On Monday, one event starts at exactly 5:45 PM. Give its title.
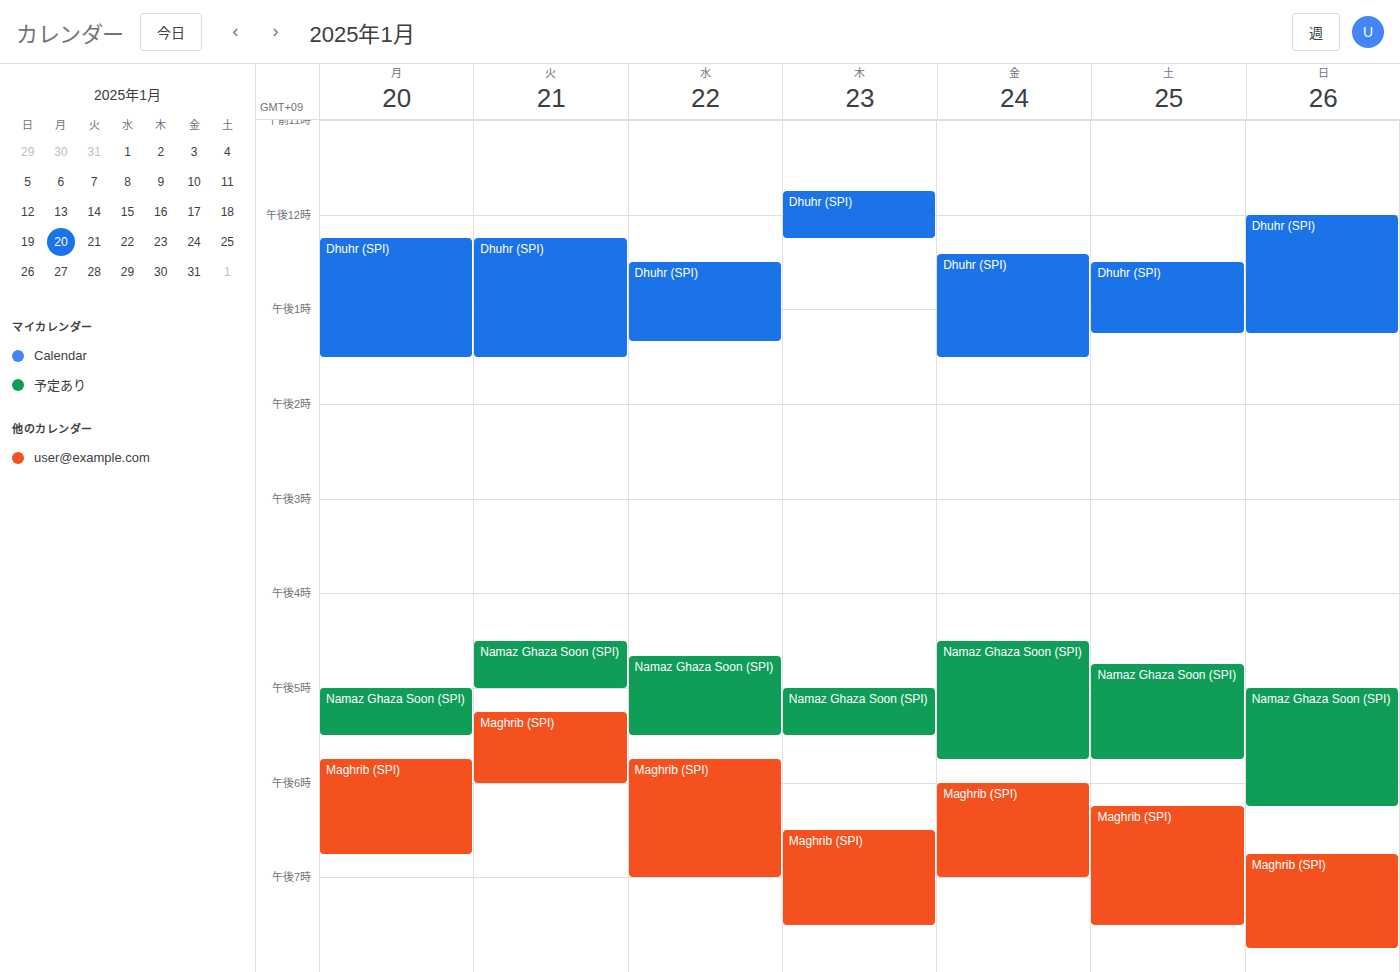
"Maghrib (SPI)"